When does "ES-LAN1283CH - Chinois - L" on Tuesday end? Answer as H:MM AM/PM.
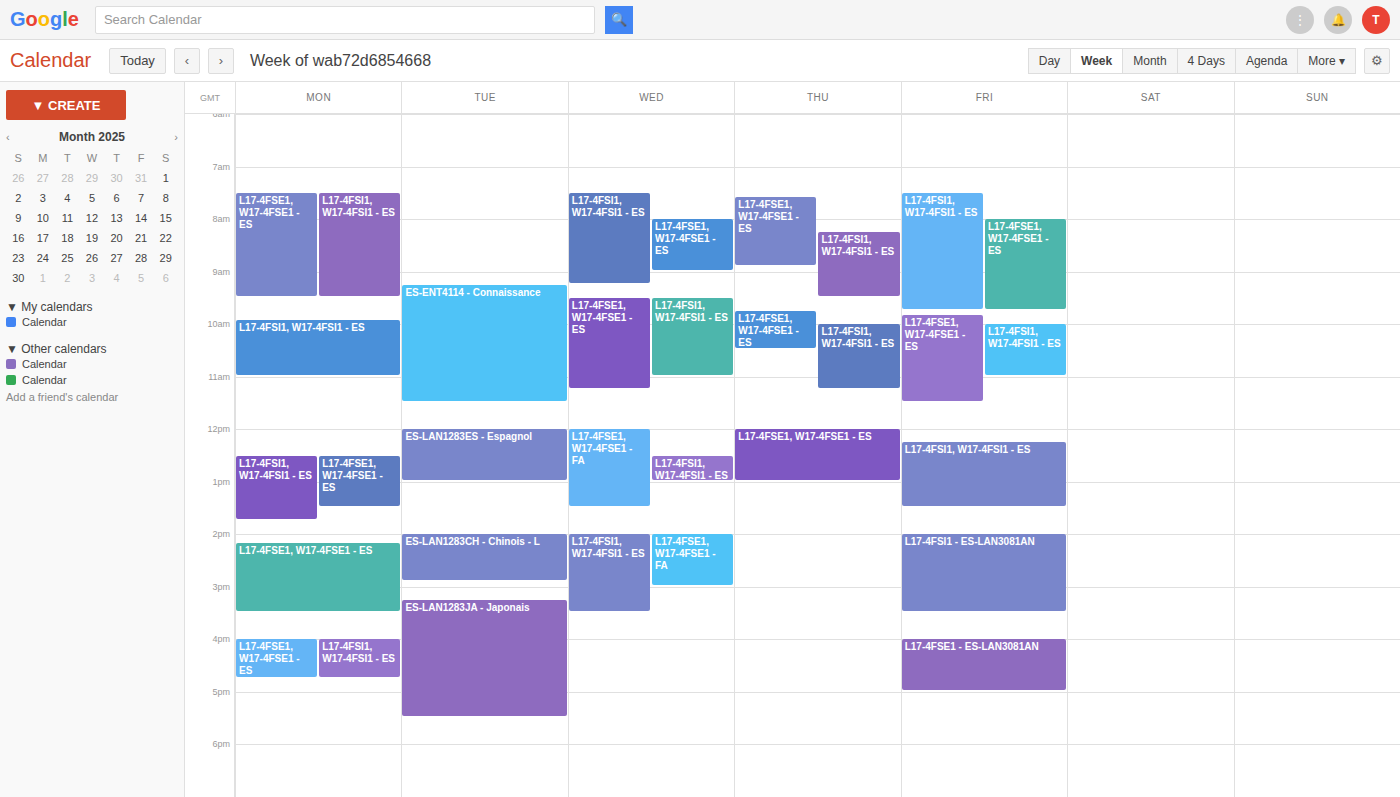
2:55 PM